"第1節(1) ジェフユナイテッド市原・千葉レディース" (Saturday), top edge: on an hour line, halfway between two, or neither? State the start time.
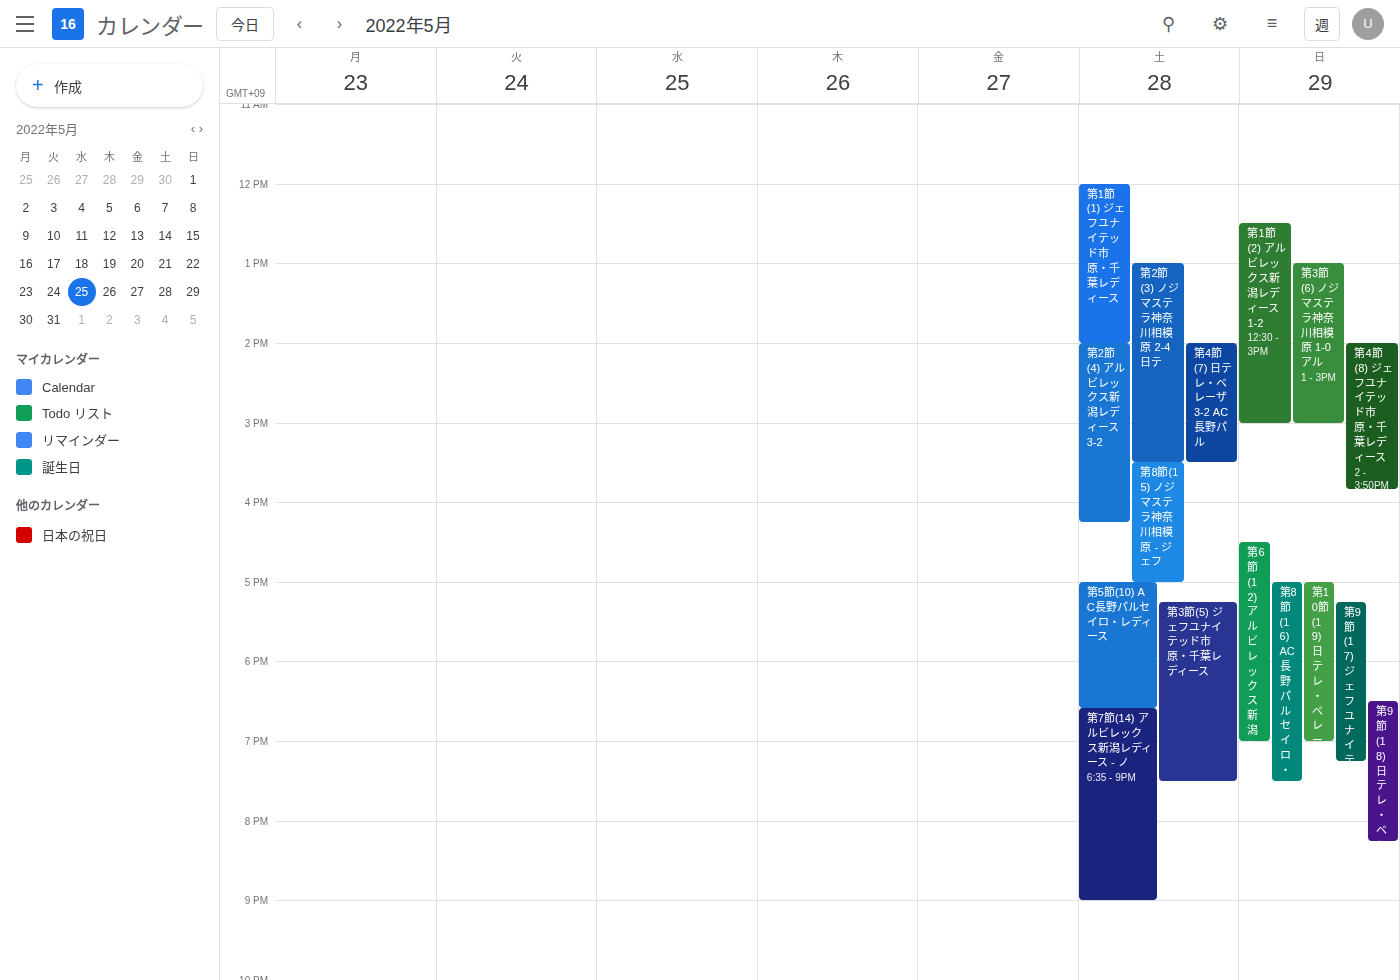
12:00 PM -- exactly on the 12 PM line.